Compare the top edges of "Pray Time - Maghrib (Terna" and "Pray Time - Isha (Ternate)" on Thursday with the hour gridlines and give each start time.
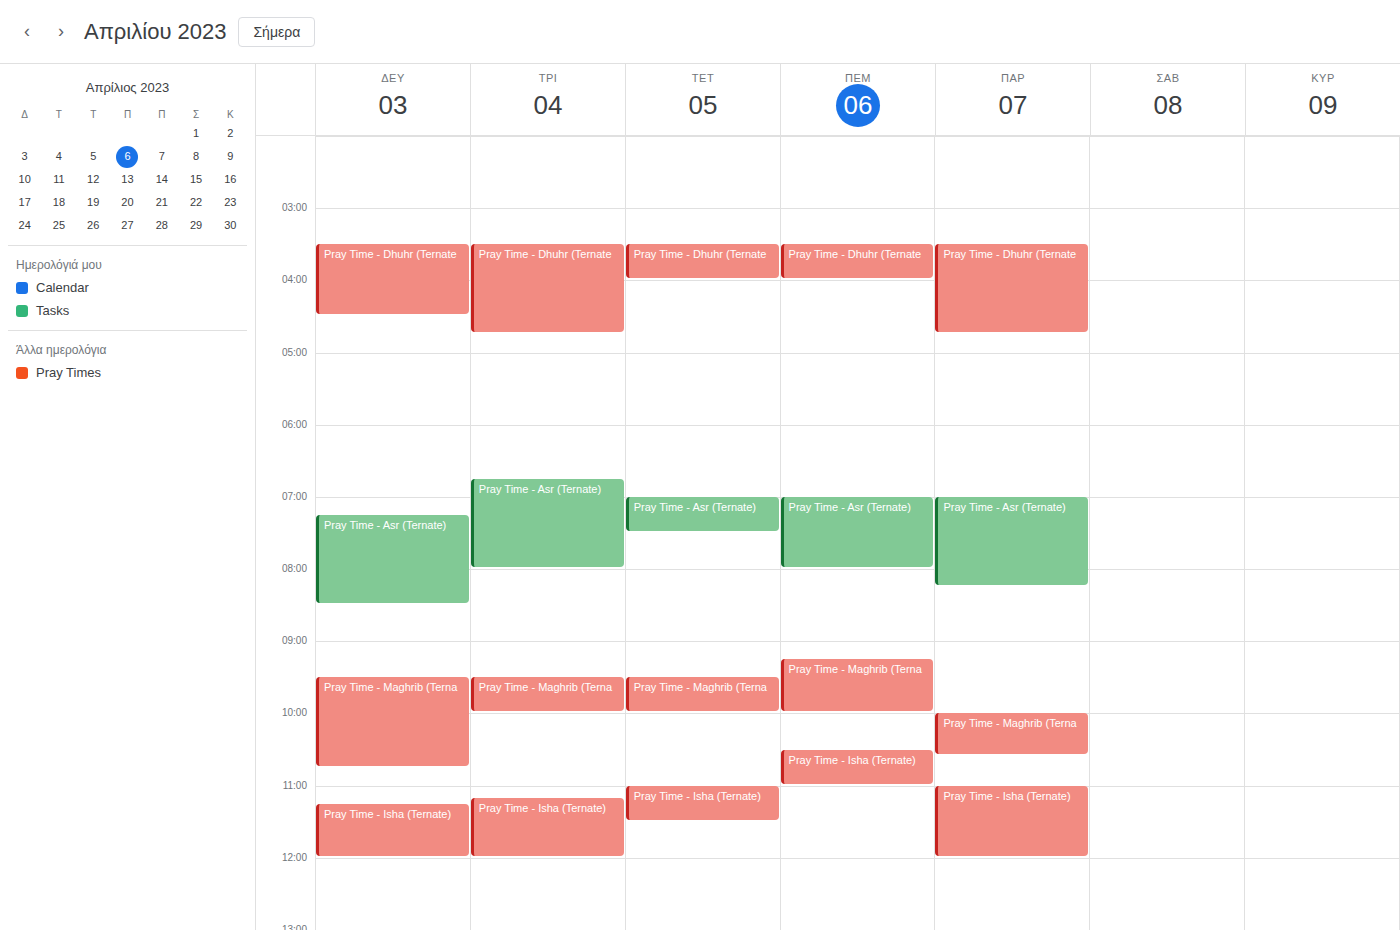
"Pray Time - Maghrib (Terna": 9:15 AM, neither: a quarter of the way from the 9 AM line to the 10 AM line. "Pray Time - Isha (Ternate)": 10:30 AM, halfway between the 10 AM and 11 AM lines.